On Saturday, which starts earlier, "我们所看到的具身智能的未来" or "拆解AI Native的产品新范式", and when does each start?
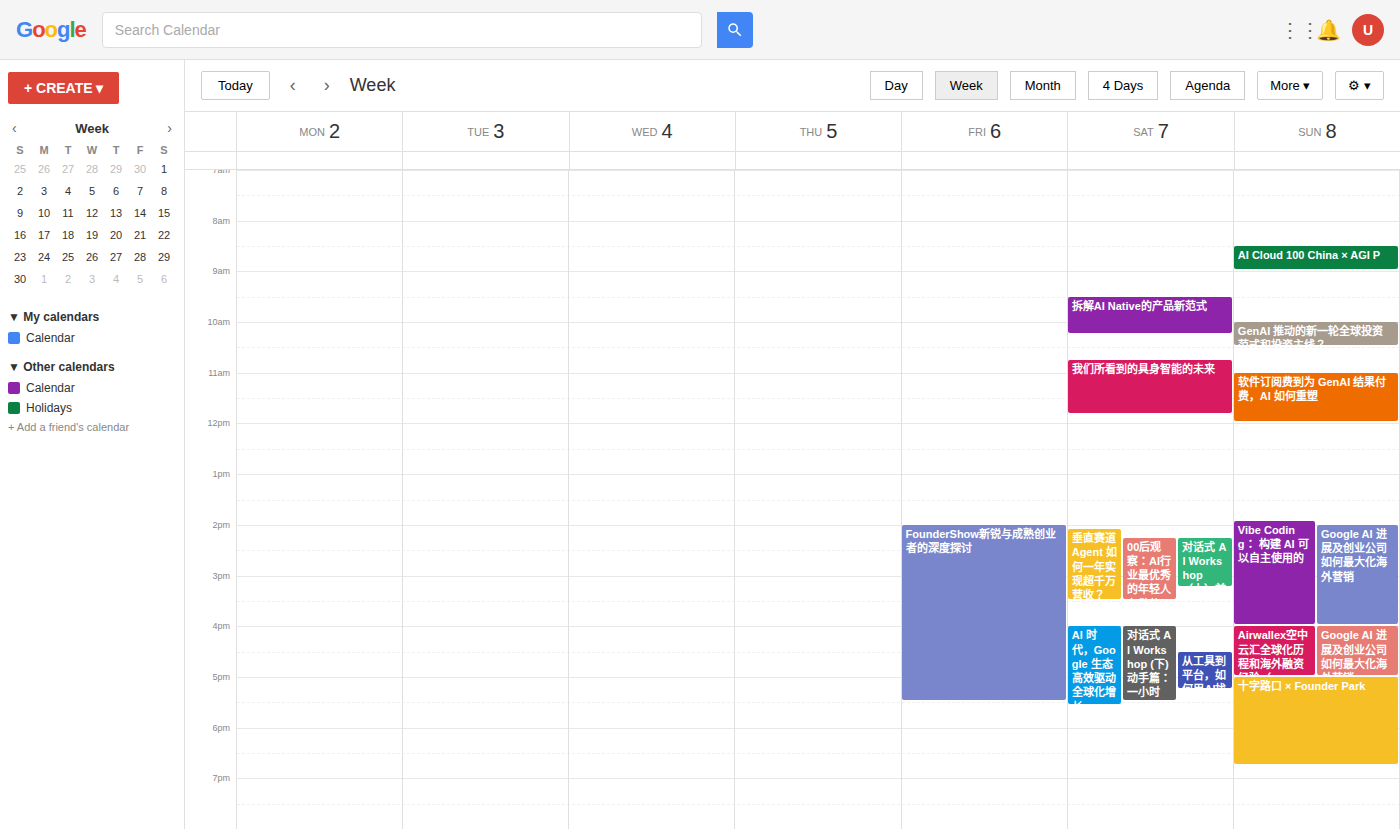
"拆解AI Native的产品新范式" 9:30 AM; "我们所看到的具身智能的未来" 10:45 AM.